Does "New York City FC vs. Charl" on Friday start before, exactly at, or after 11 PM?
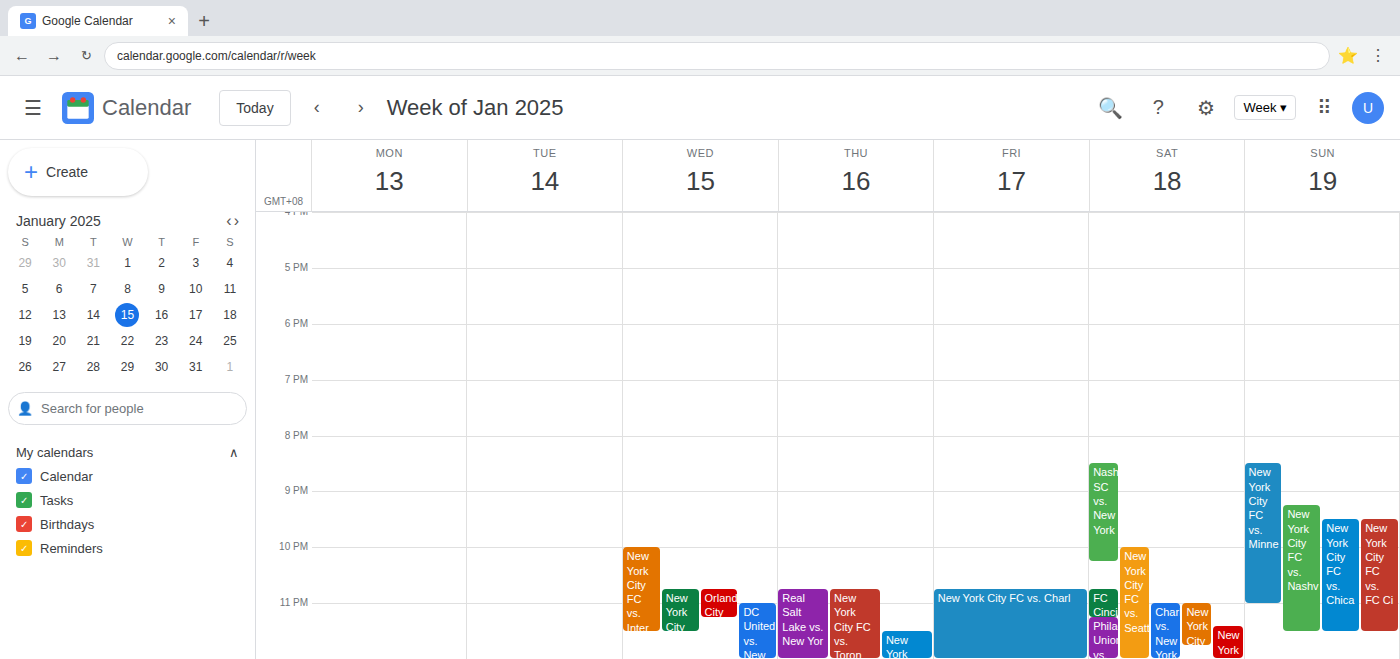
10:45 PM -- before 11 PM, 15 minutes above the 11 PM line.